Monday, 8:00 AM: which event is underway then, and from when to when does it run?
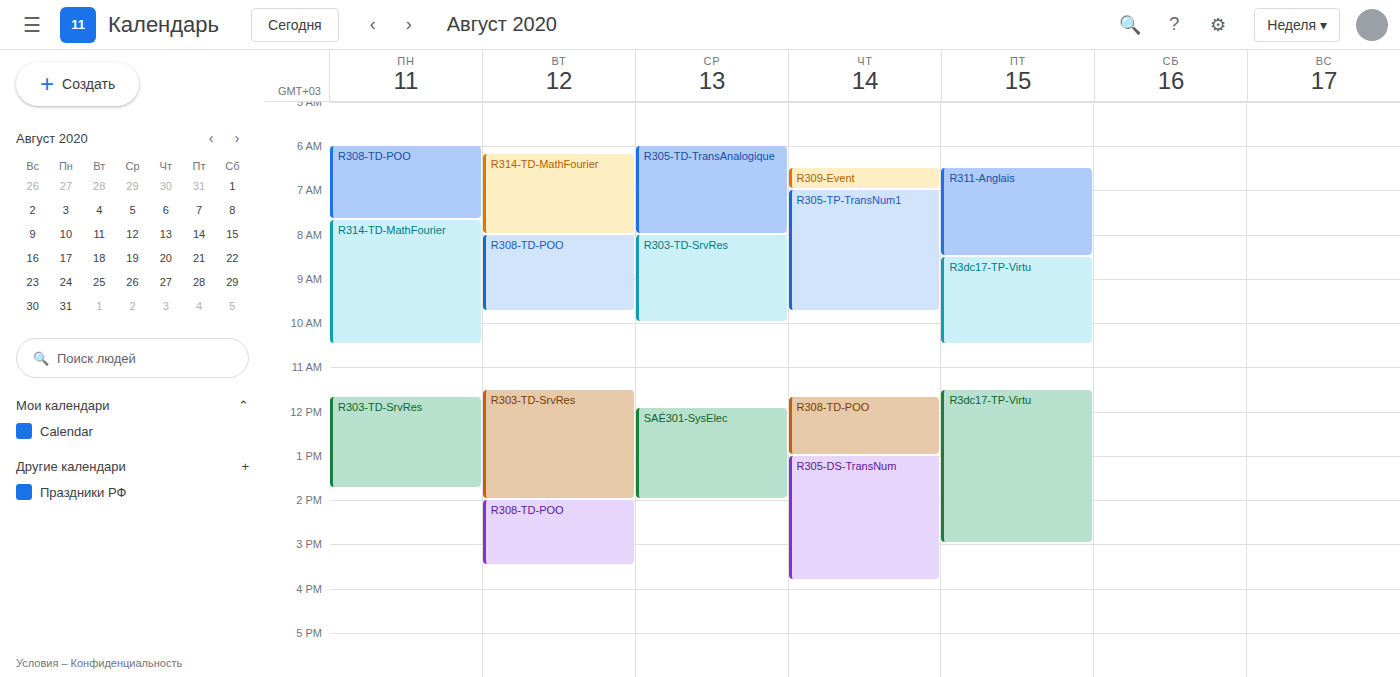
"R314-TD-MathFourier", 7:40 AM to 10:30 AM